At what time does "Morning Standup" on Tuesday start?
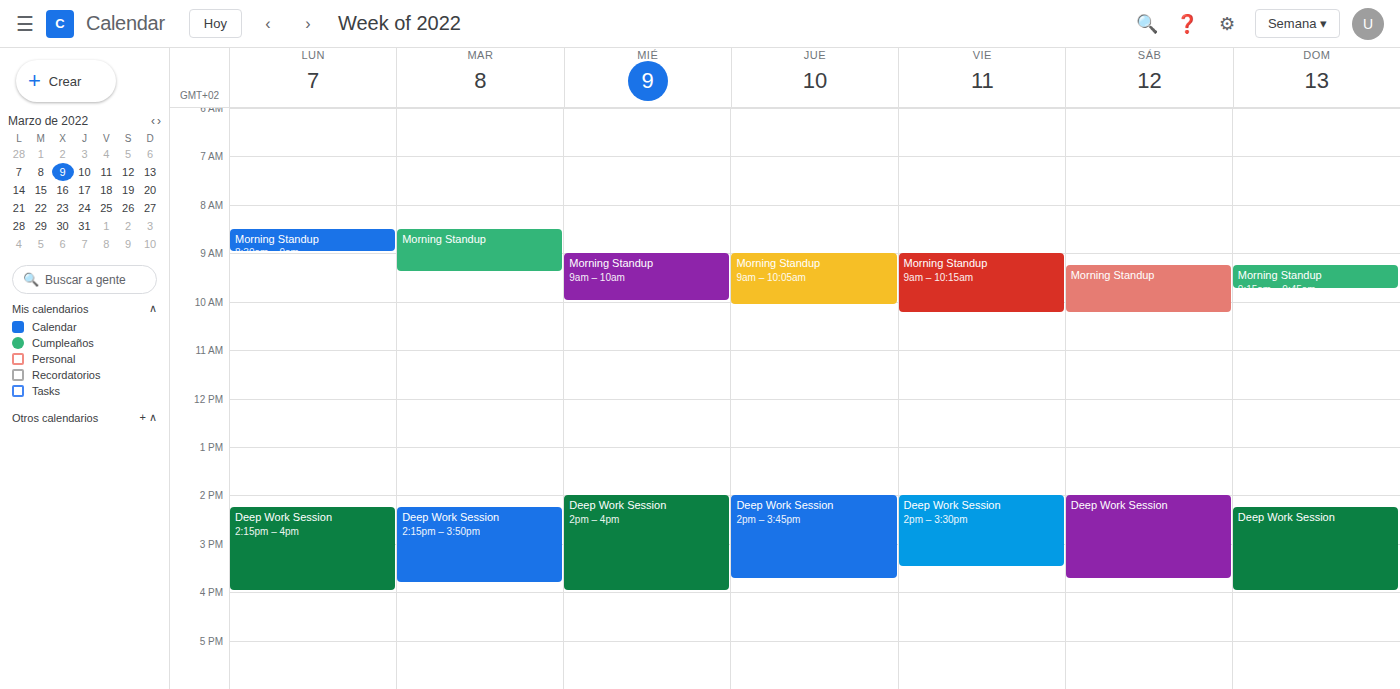
8:30 AM